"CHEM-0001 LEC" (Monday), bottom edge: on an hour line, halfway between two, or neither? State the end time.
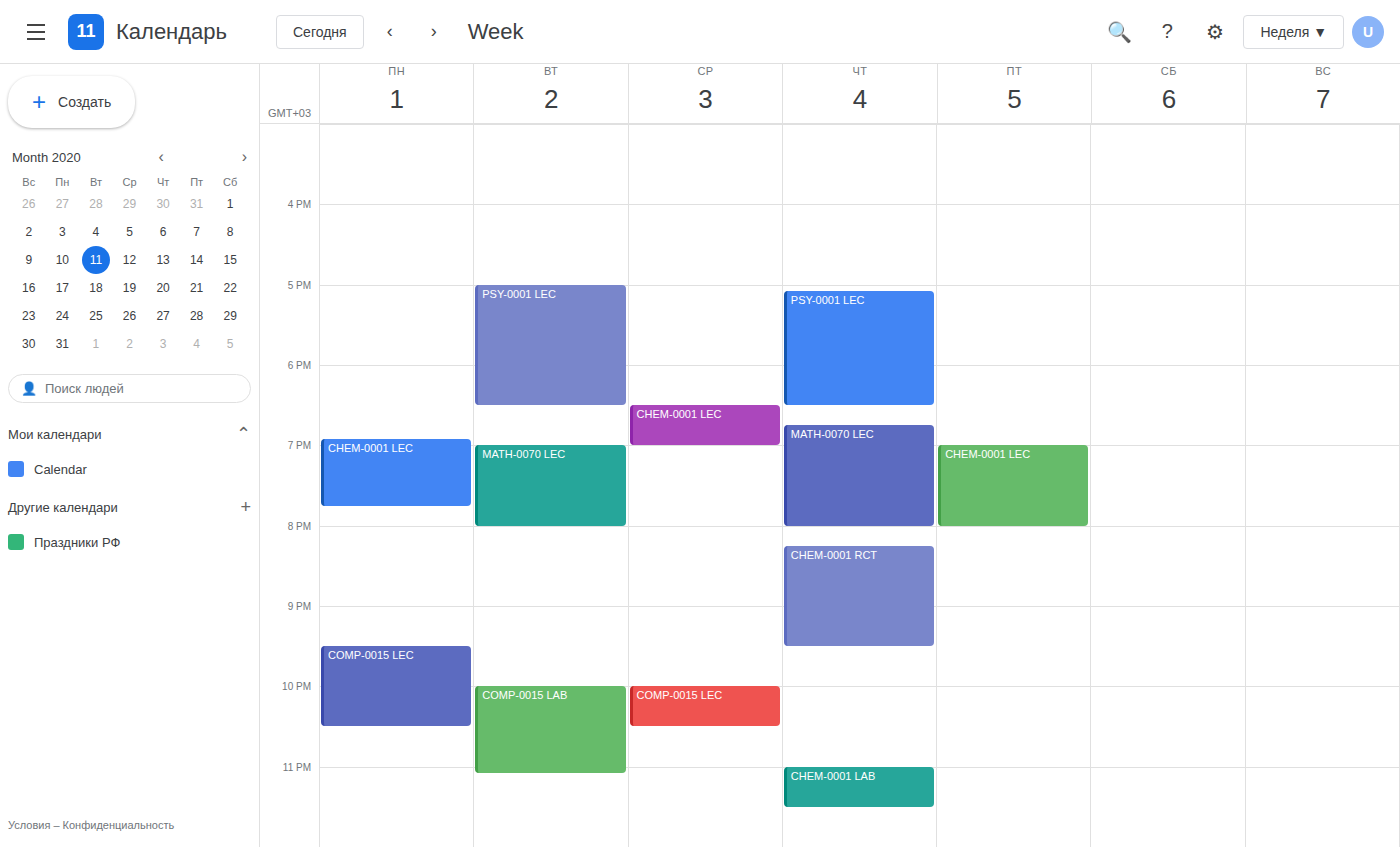
7:45 PM -- neither: three quarters of the way from the 7 PM line to the 8 PM line.